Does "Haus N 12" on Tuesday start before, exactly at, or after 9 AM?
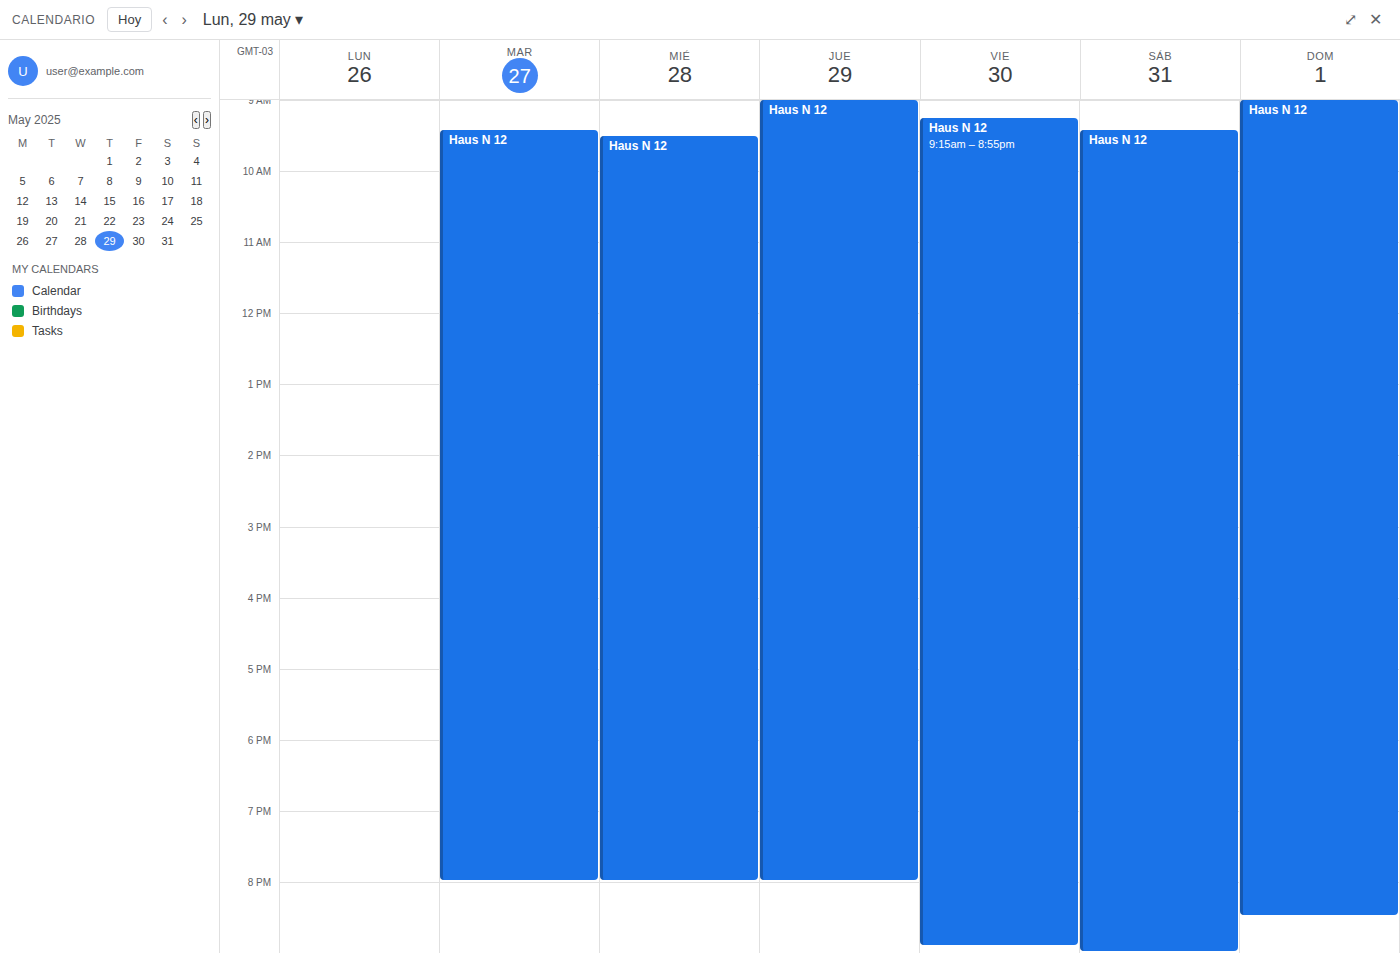
9:25 AM -- after 9 AM, 25 minutes below the 9 AM line.